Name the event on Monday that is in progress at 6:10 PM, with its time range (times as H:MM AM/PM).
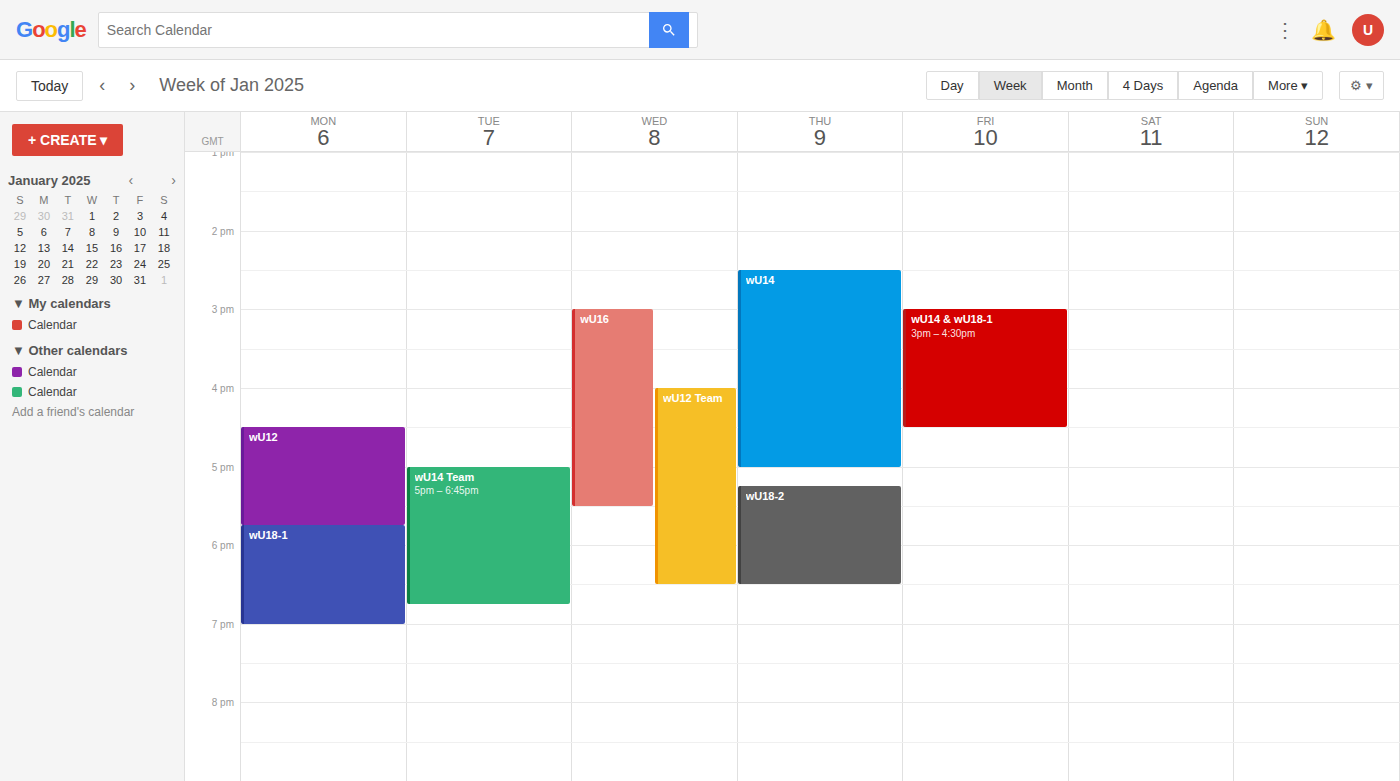
"wU18-1", 5:45 PM to 7:00 PM